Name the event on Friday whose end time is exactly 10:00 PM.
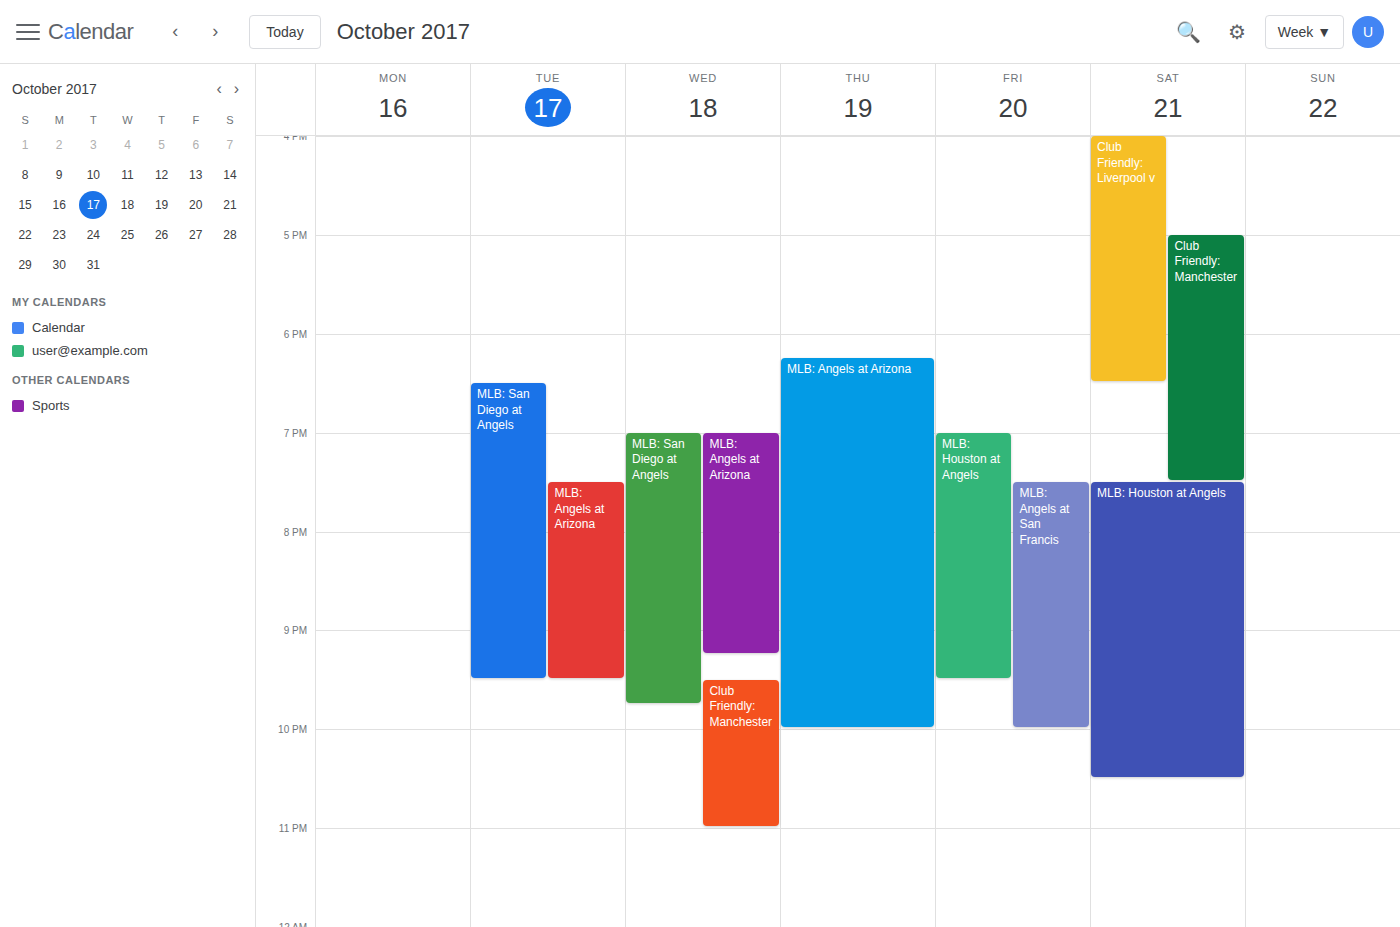
"MLB: Angels at San Francis"